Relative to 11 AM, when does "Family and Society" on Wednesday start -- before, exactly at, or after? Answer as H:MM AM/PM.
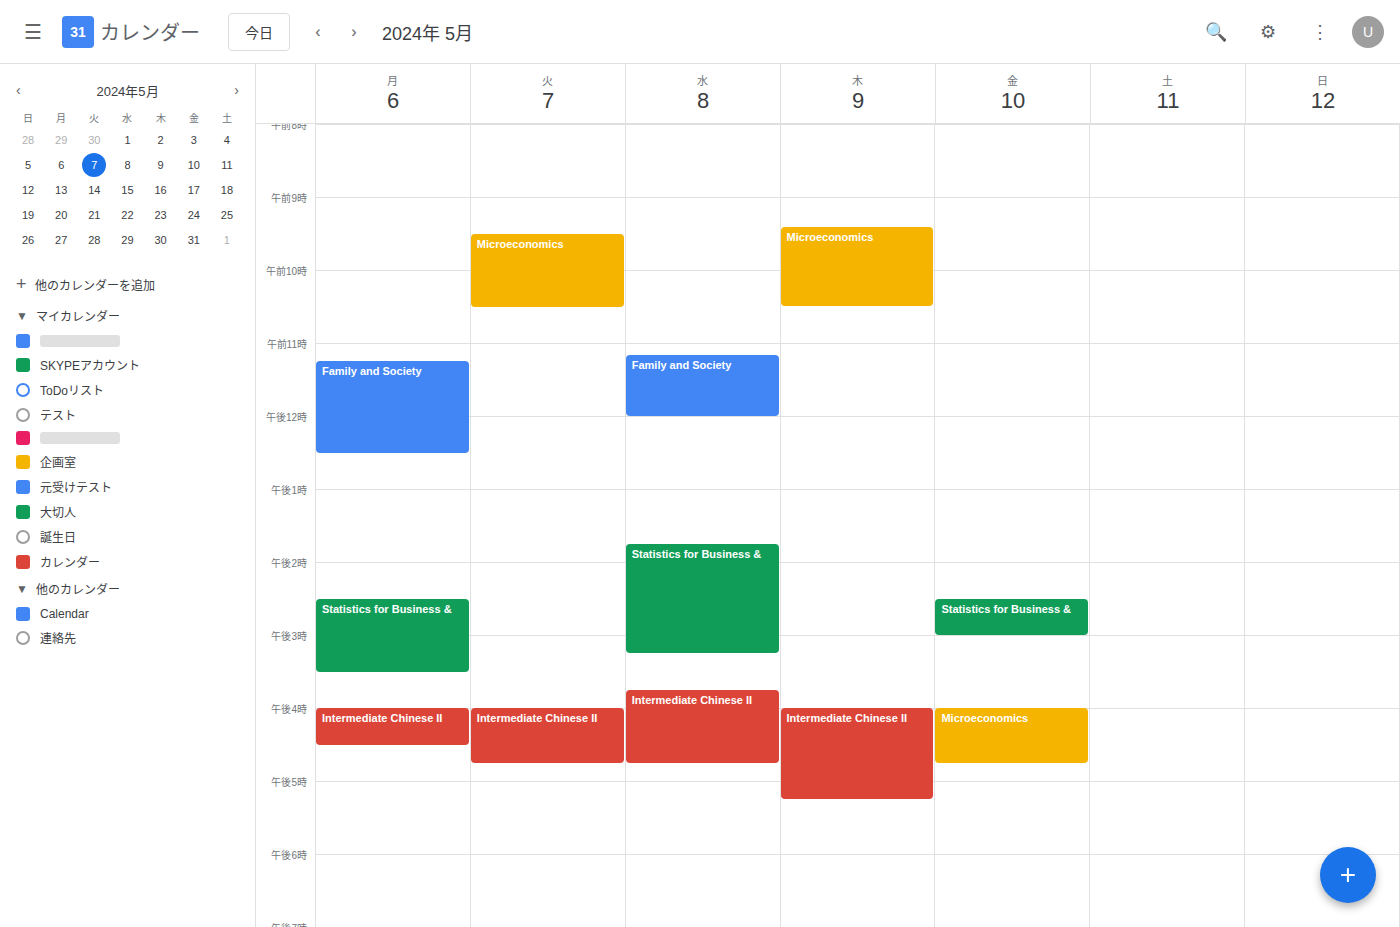
11:10 AM -- after 11 AM, 10 minutes below the 11 AM line.